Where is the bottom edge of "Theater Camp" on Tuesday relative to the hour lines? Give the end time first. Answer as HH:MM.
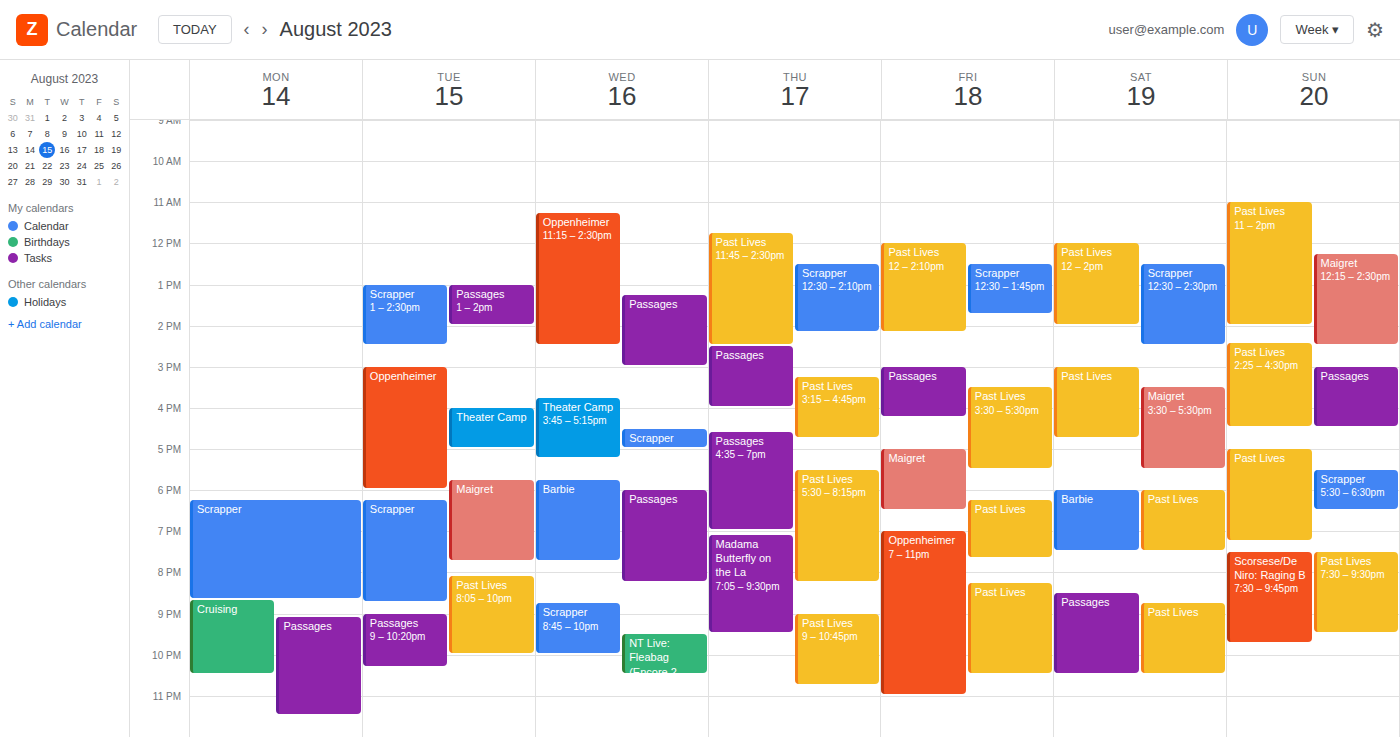
17:00 -- exactly on the 17:00 line.